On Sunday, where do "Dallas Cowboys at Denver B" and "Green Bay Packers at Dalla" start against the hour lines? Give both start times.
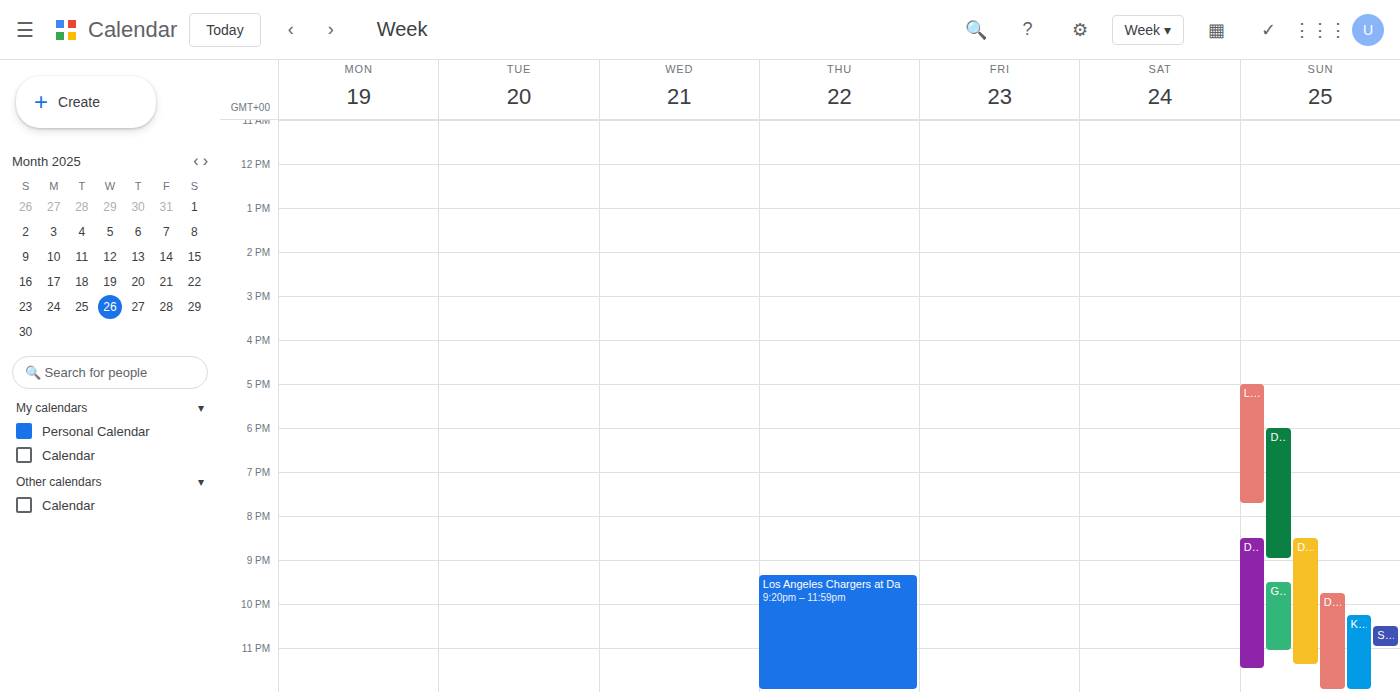
"Dallas Cowboys at Denver B": 8:30 PM, halfway between the 8 PM and 9 PM lines. "Green Bay Packers at Dalla": 9:30 PM, halfway between the 9 PM and 10 PM lines.